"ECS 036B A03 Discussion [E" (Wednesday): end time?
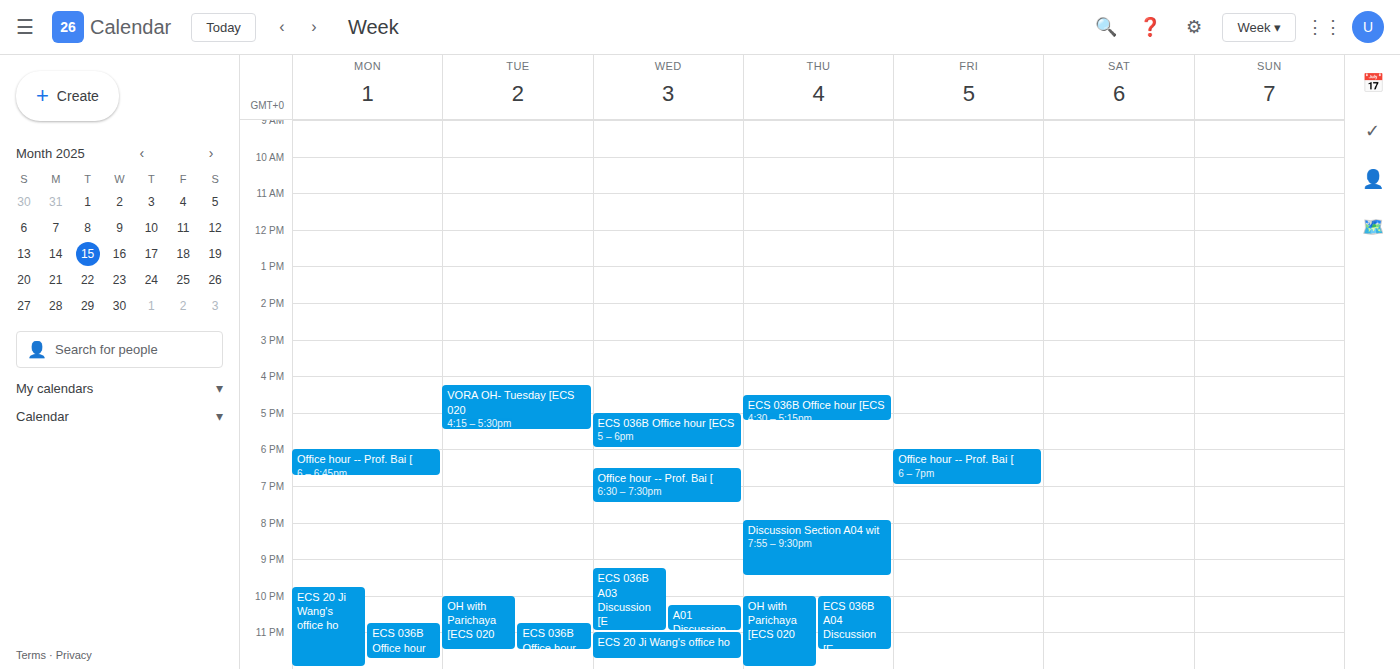
11:00 PM